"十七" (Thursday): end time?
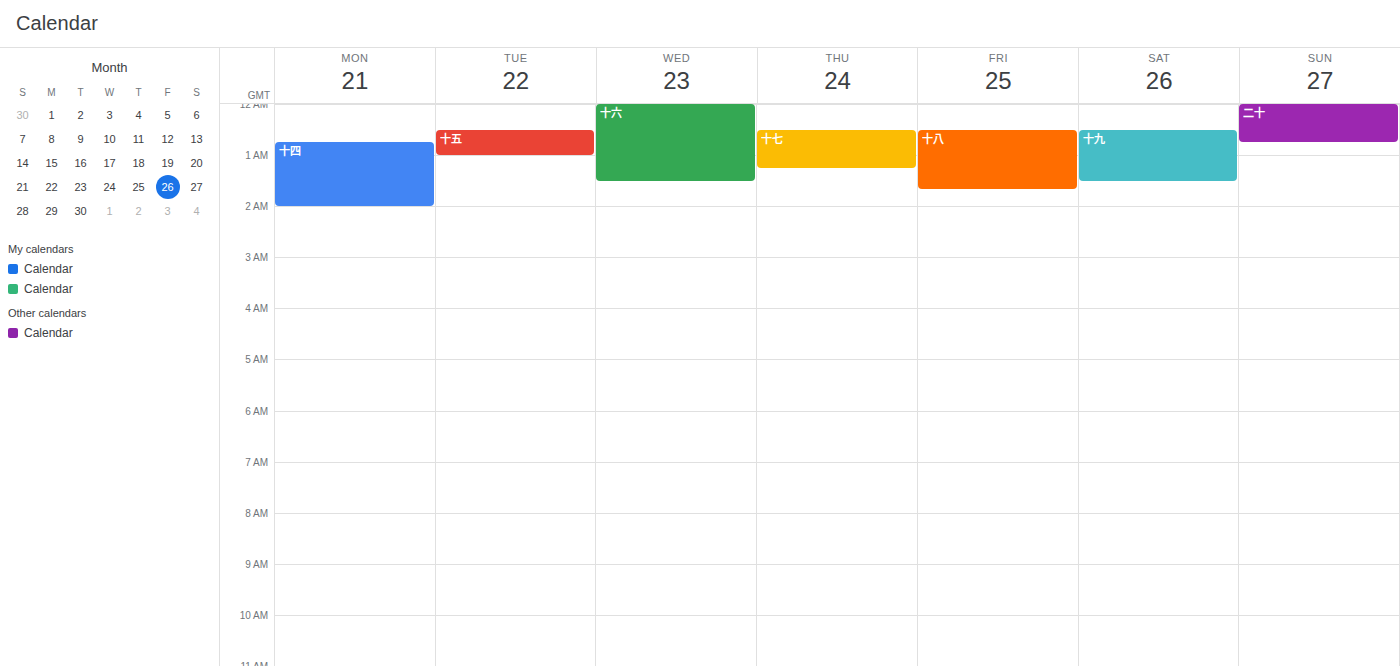
1:15 AM